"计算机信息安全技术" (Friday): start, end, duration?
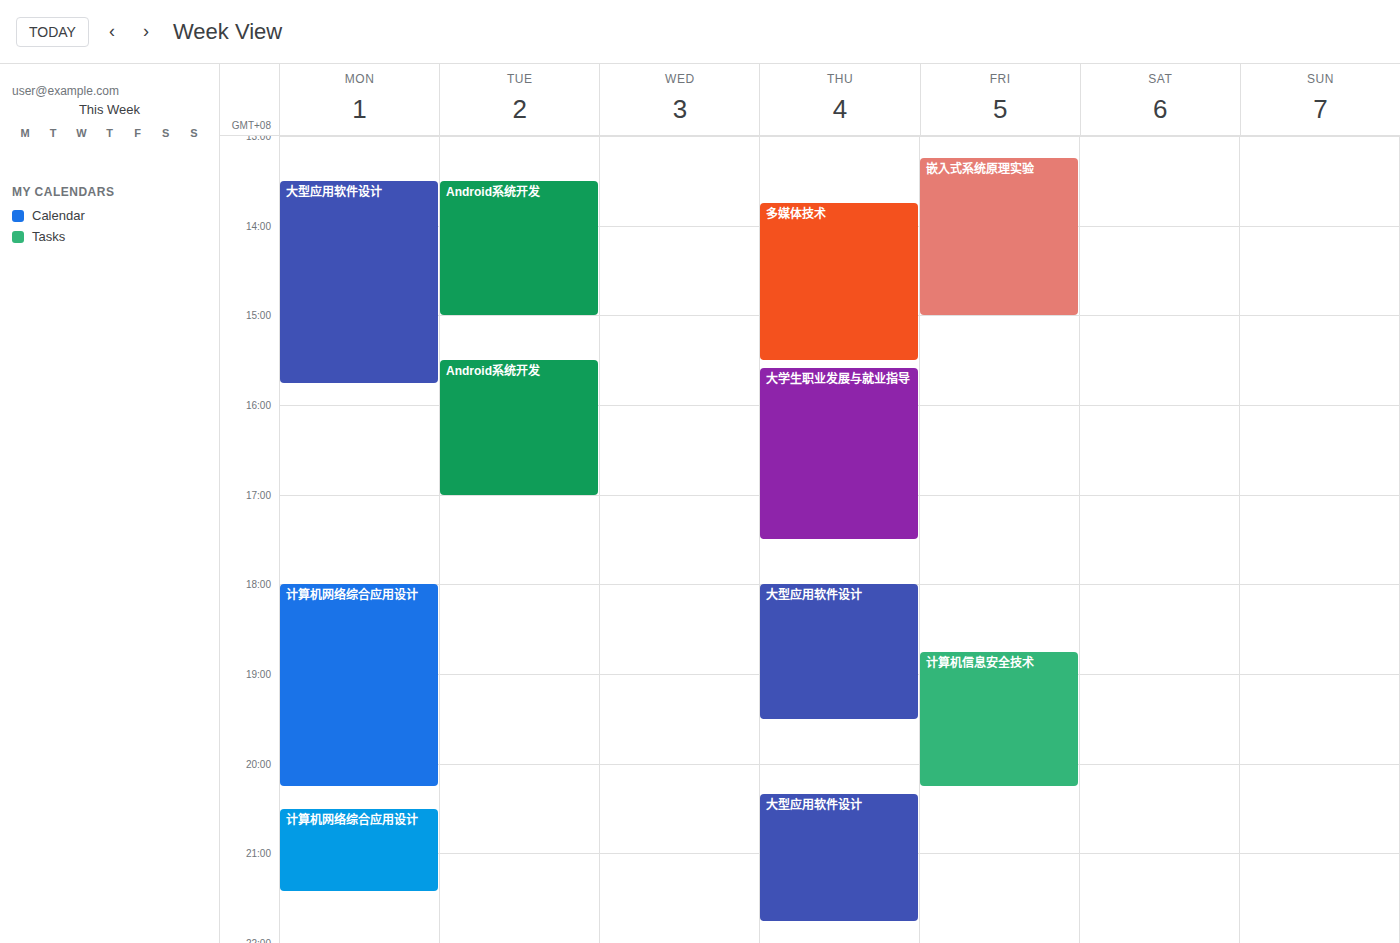
6:45 PM to 8:15 PM, 1 hour 30 minutes